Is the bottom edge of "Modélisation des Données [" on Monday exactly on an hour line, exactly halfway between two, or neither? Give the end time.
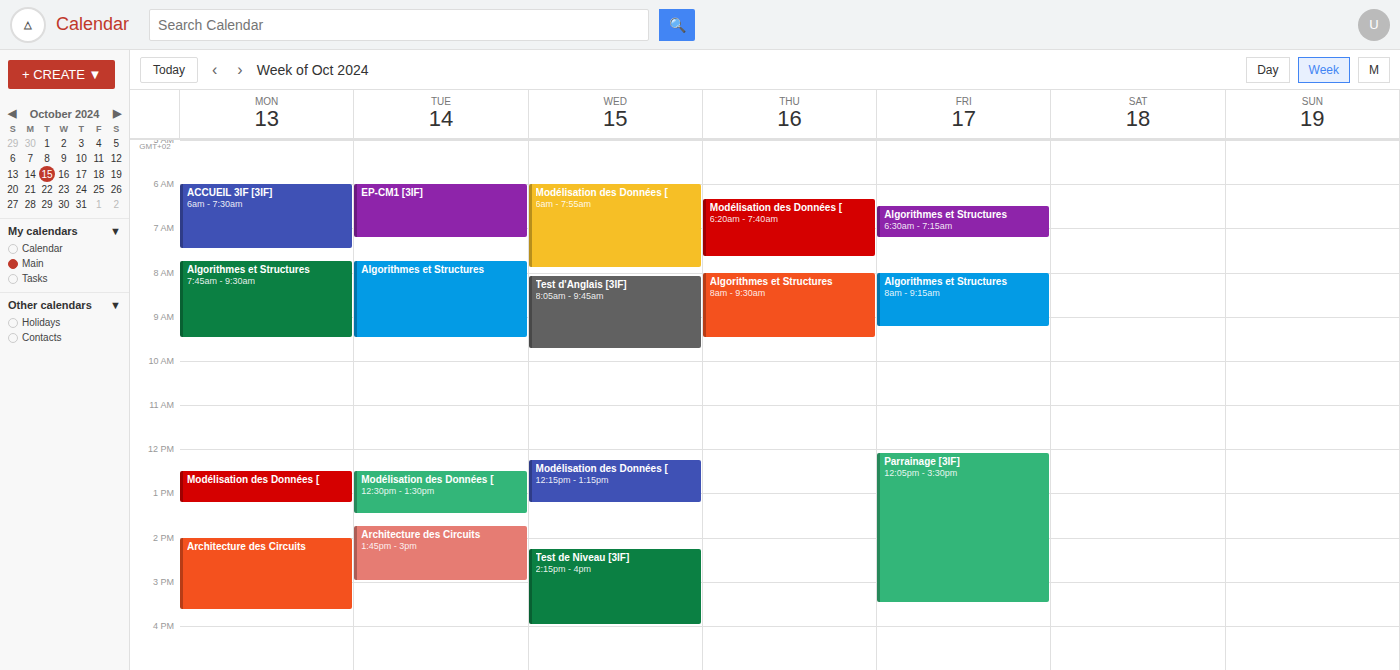
1:15 PM -- neither: a quarter of the way from the 1 PM line to the 2 PM line.